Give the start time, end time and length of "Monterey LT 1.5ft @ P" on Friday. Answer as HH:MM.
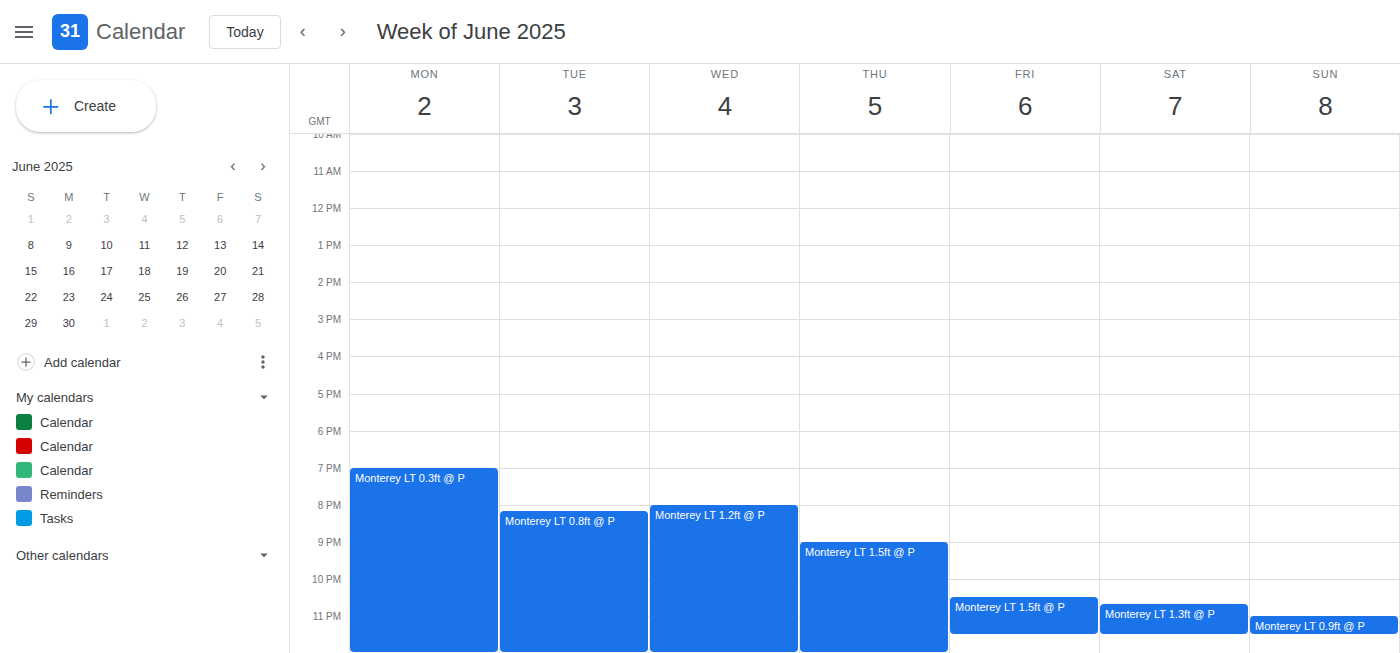
22:30 to 23:30, 1 hour